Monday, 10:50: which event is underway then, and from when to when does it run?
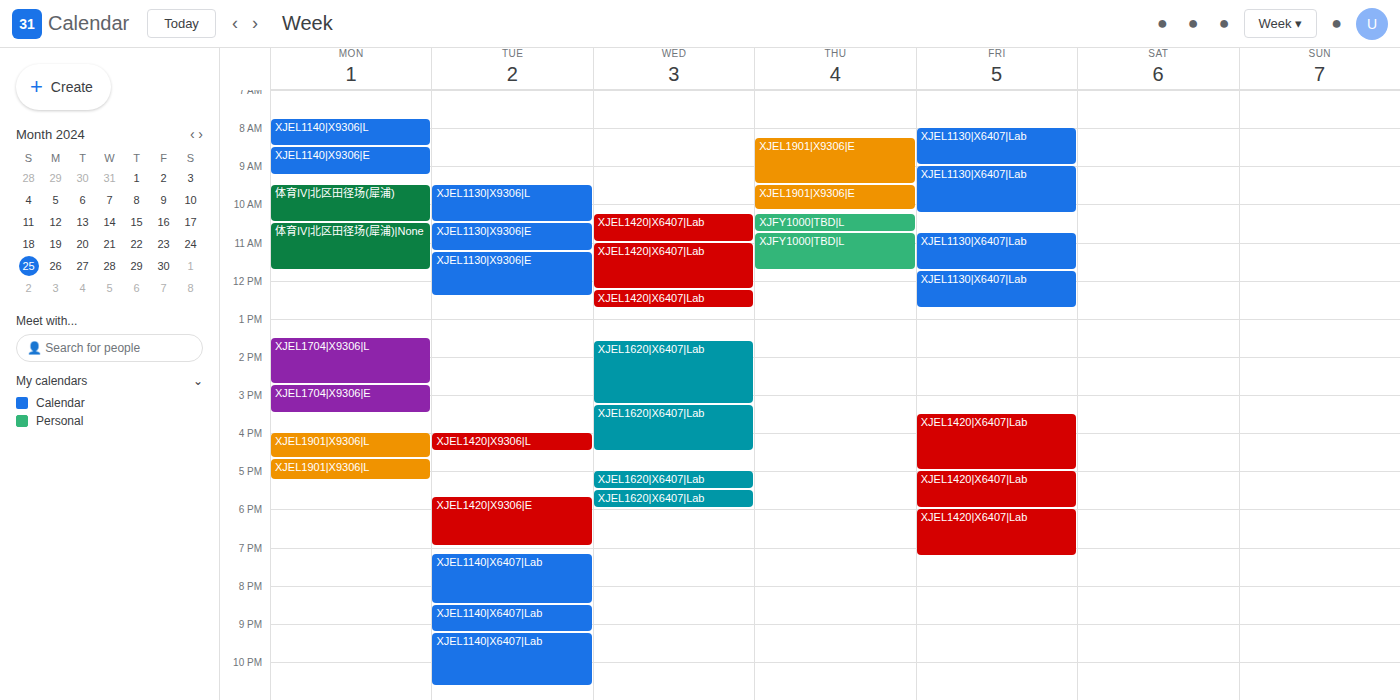
"体育IV|北区田径场(犀浦)|None", 10:30 to 11:45